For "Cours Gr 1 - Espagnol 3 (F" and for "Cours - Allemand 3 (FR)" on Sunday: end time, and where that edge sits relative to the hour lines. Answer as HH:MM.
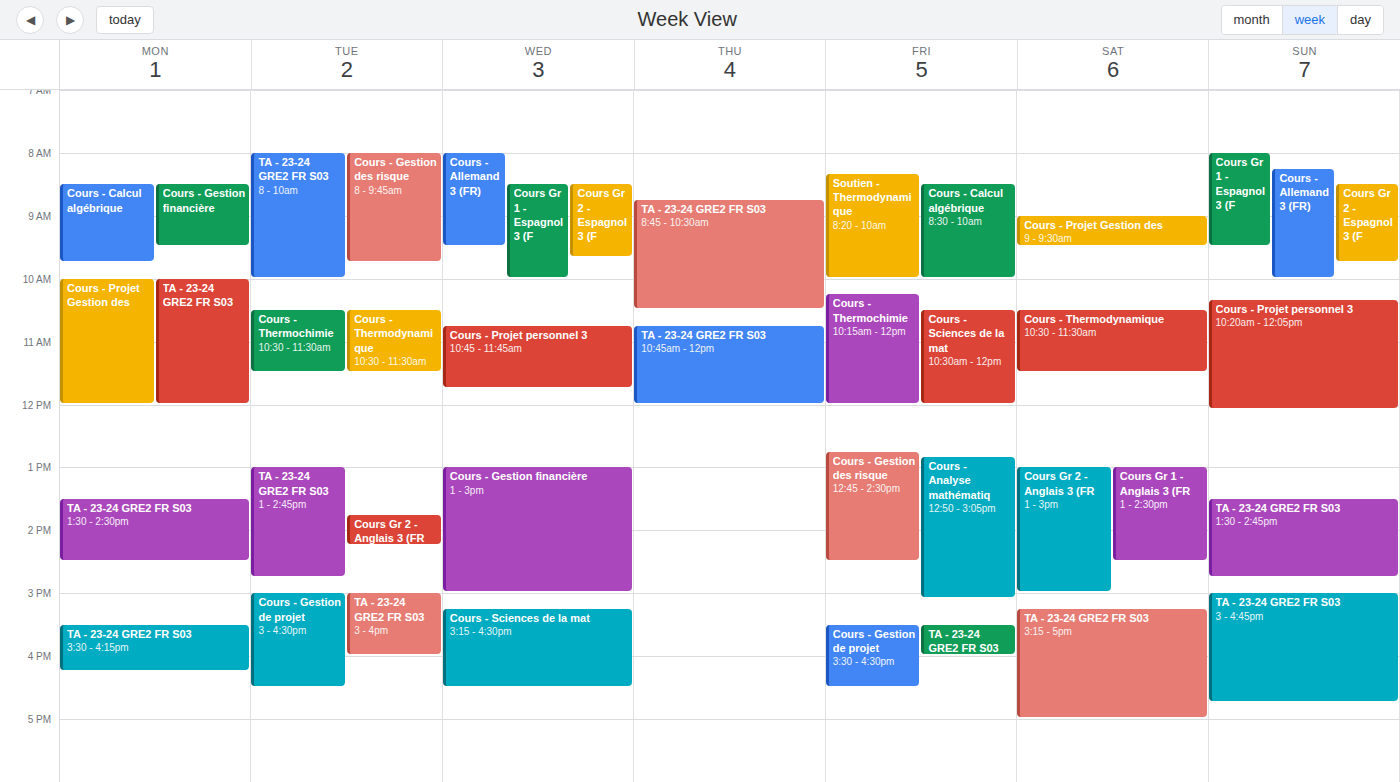
"Cours Gr 1 - Espagnol 3 (F": 09:30, halfway between the 09:00 and 10:00 lines. "Cours - Allemand 3 (FR)": 10:00, exactly on the 10:00 line.